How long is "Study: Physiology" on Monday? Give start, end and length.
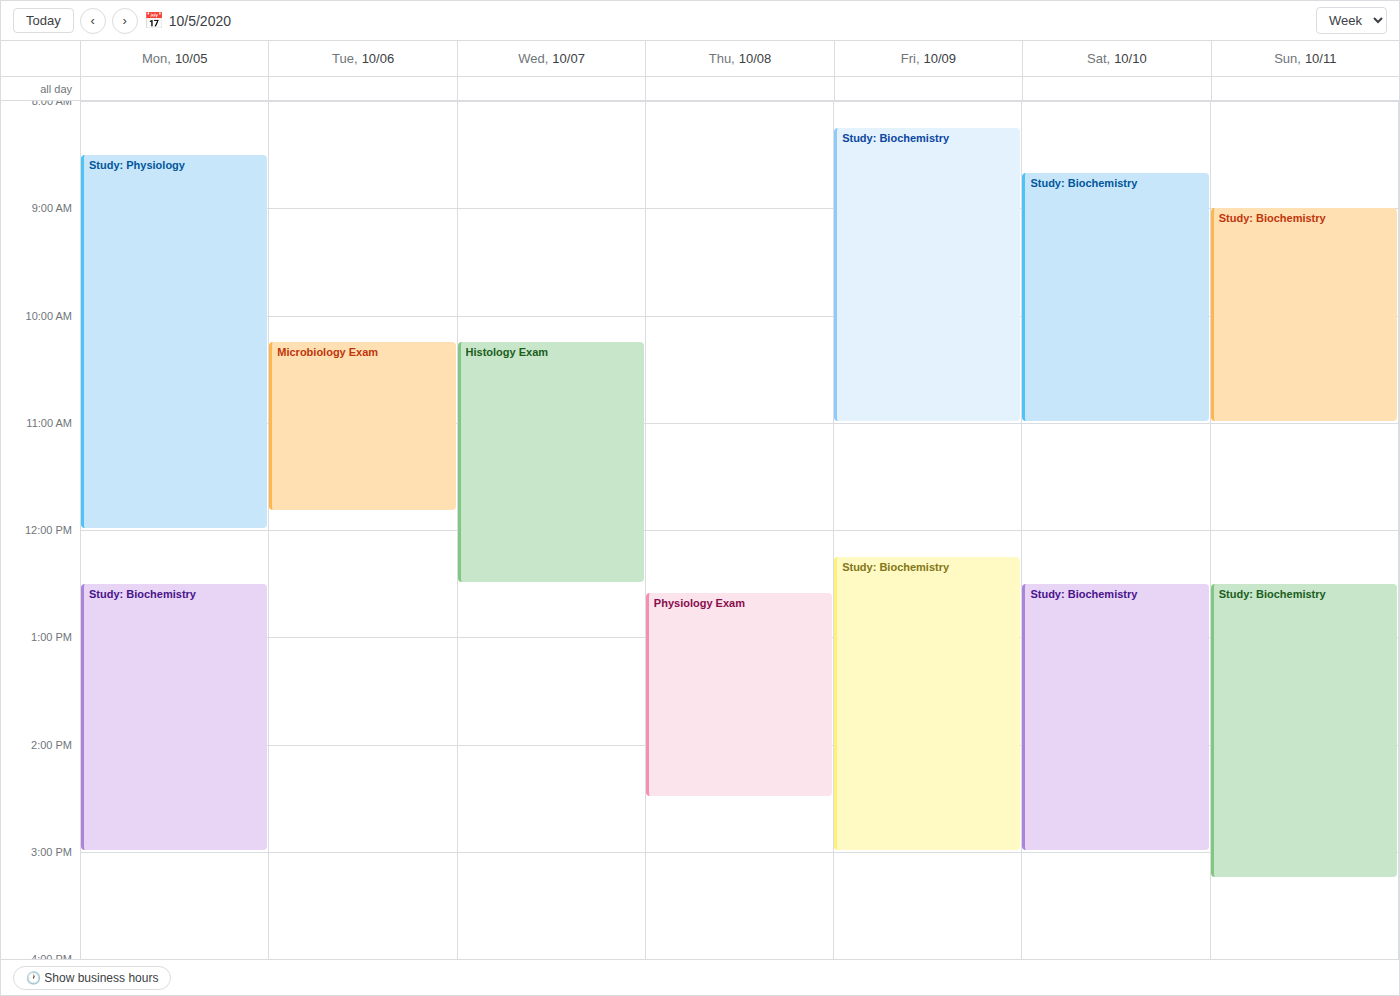
8:30 AM to 12:00 PM, 3 hours 30 minutes